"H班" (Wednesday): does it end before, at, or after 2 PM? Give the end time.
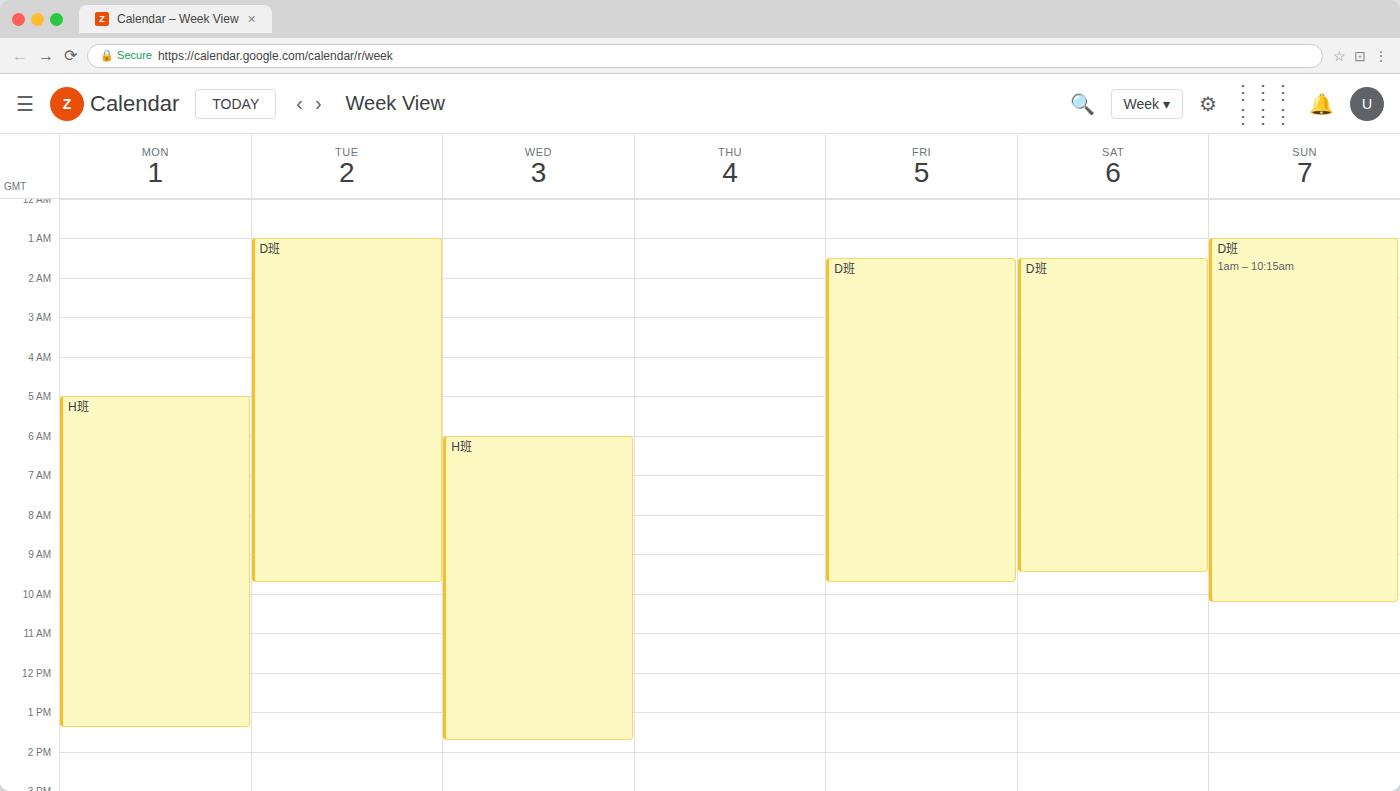
1:45 PM -- before 2 PM, 15 minutes above the 2 PM line.